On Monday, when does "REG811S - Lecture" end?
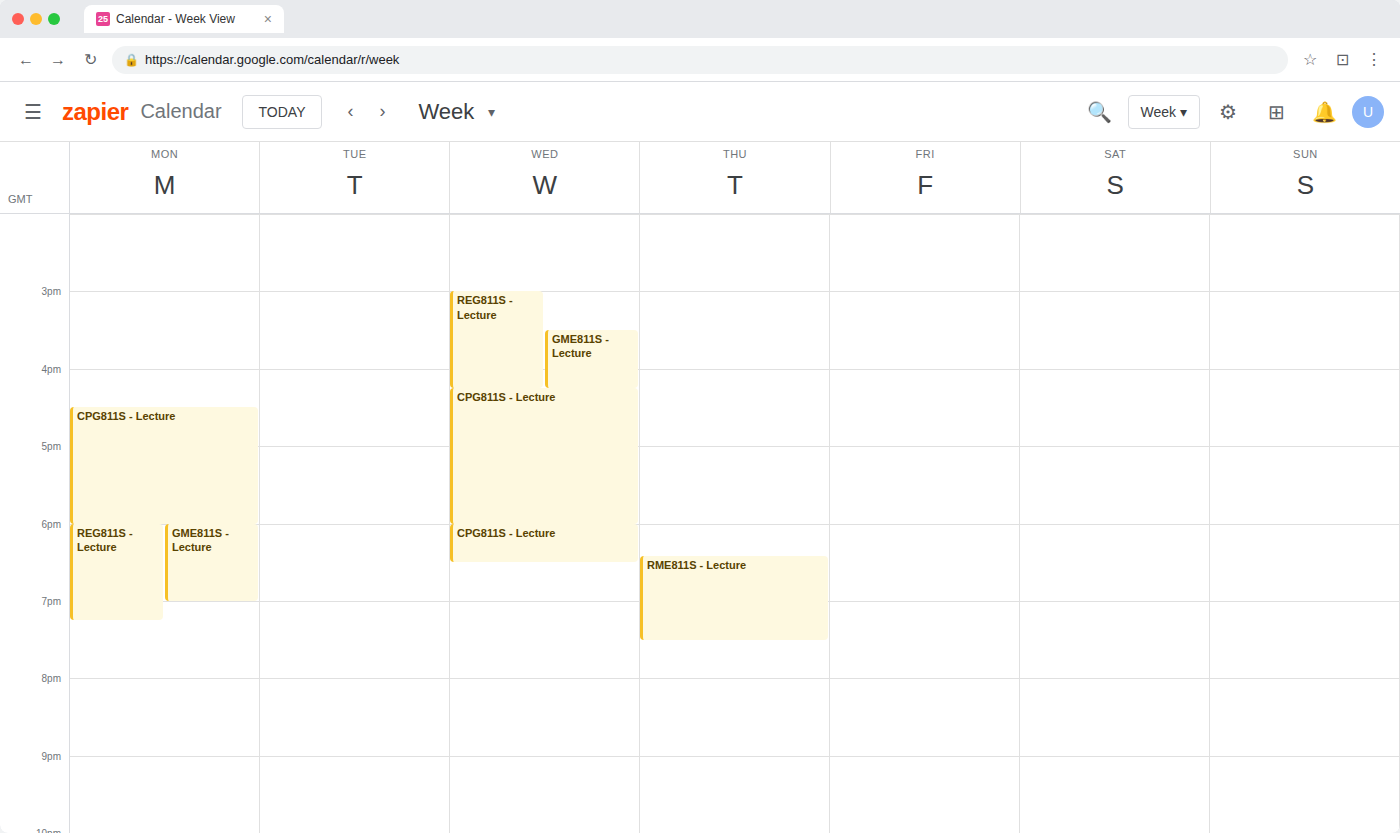
7:15 PM